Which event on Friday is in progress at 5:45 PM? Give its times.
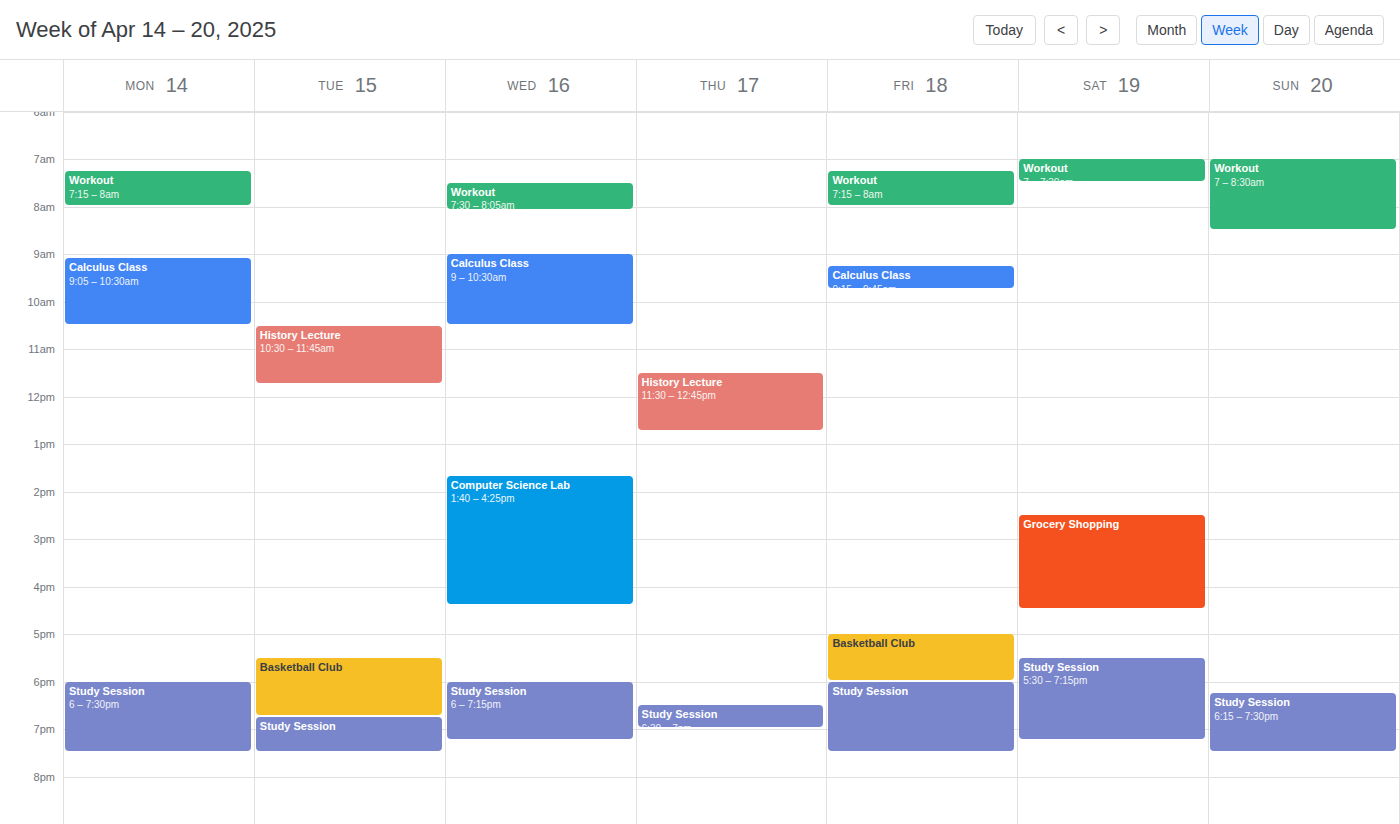
"Basketball Club", 5:00 PM to 6:00 PM